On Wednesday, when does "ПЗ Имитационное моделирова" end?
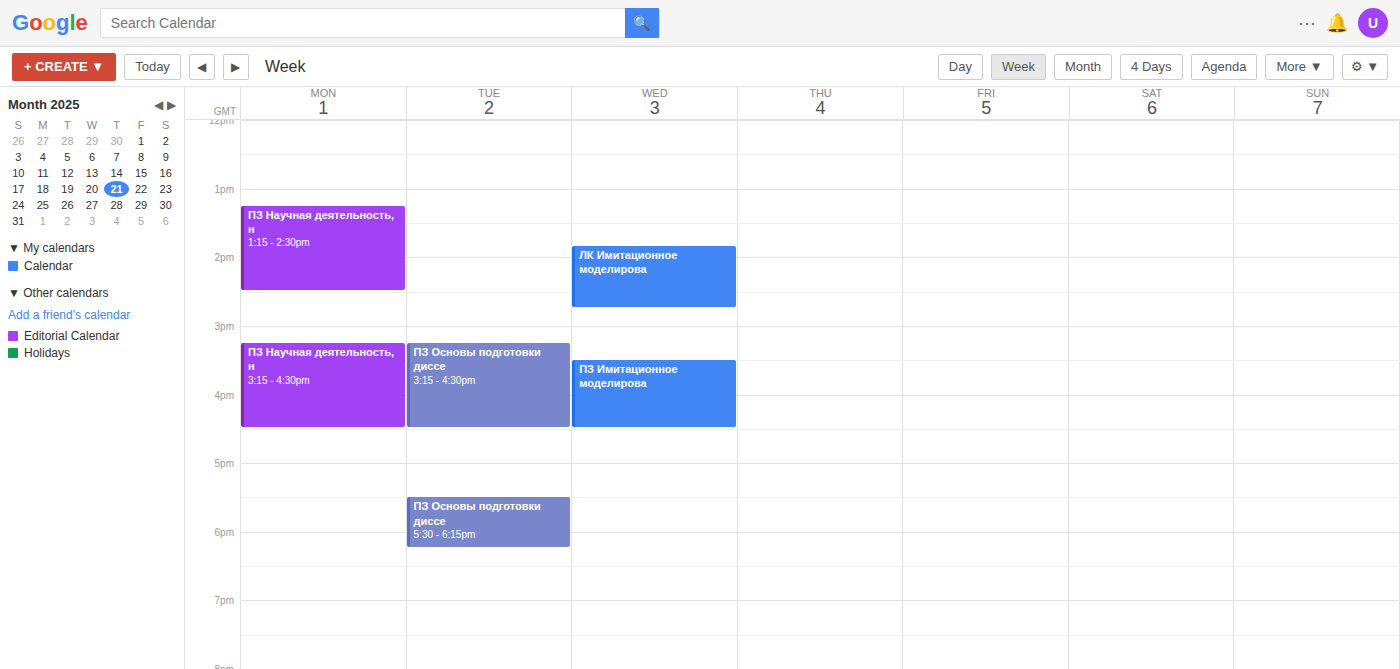
4:30 PM